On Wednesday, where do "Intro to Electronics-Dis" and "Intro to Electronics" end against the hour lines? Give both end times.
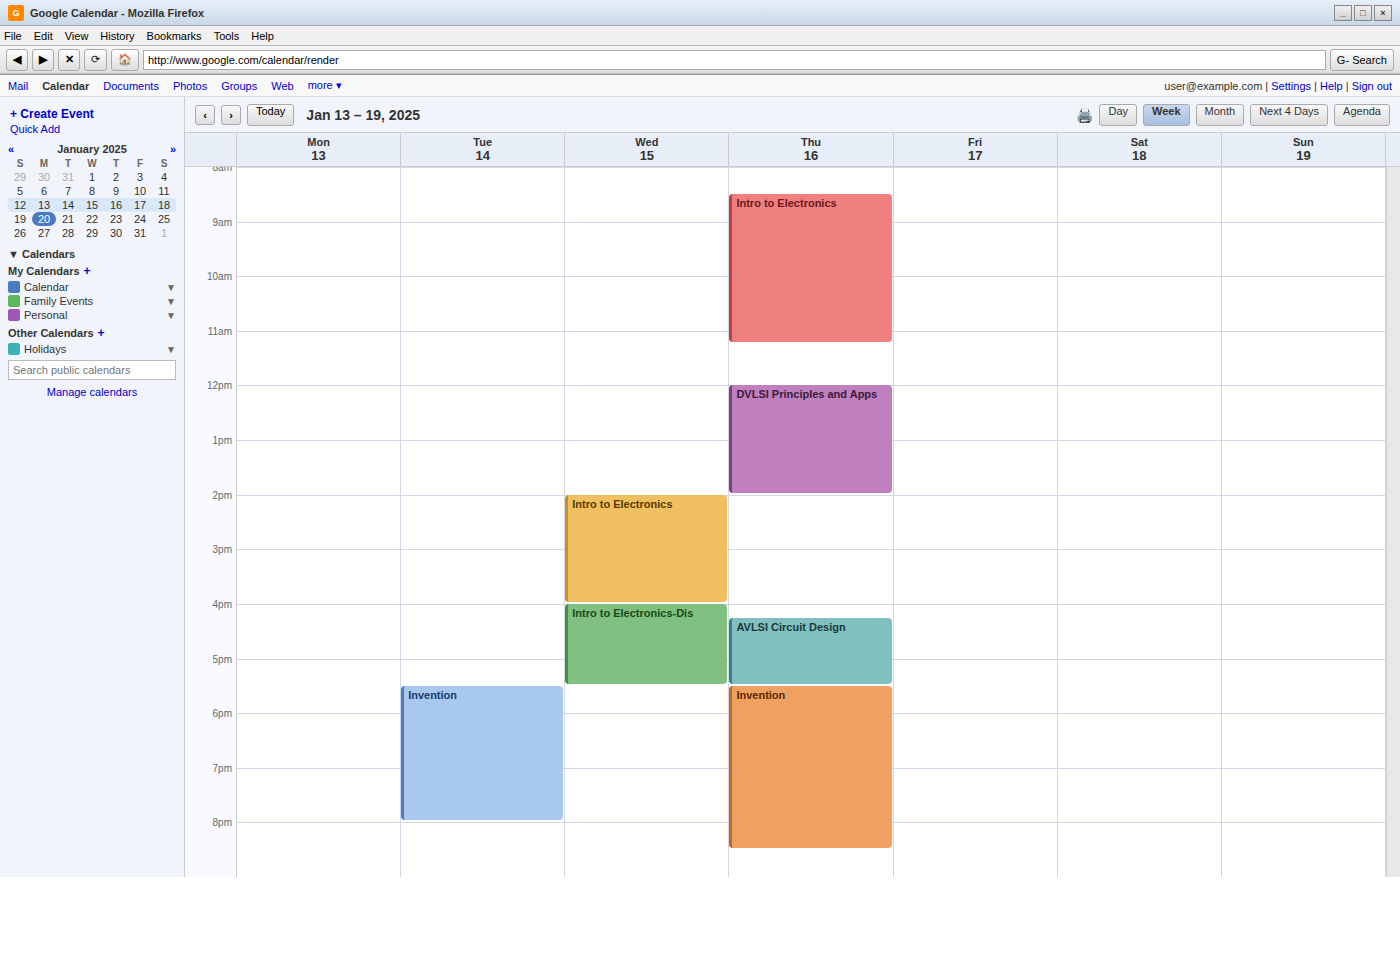
"Intro to Electronics-Dis": 5:30 PM, halfway between the 5 PM and 6 PM lines. "Intro to Electronics": 4:00 PM, exactly on the 4 PM line.